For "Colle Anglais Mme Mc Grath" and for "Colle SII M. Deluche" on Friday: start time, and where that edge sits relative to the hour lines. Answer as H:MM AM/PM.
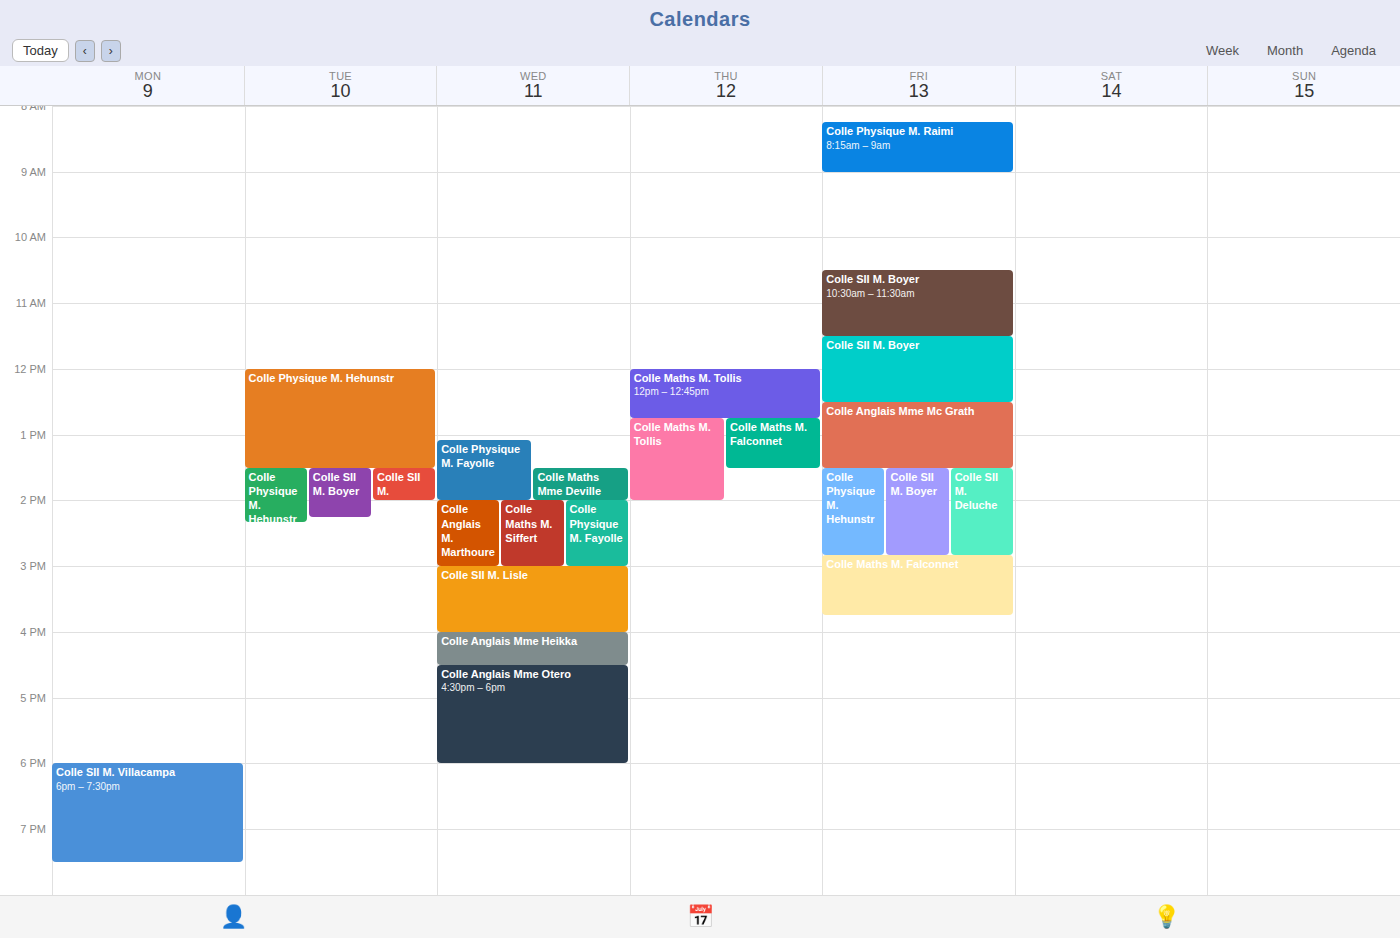
"Colle Anglais Mme Mc Grath": 12:30 PM, halfway between the 12 PM and 1 PM lines. "Colle SII M. Deluche": 1:30 PM, halfway between the 1 PM and 2 PM lines.